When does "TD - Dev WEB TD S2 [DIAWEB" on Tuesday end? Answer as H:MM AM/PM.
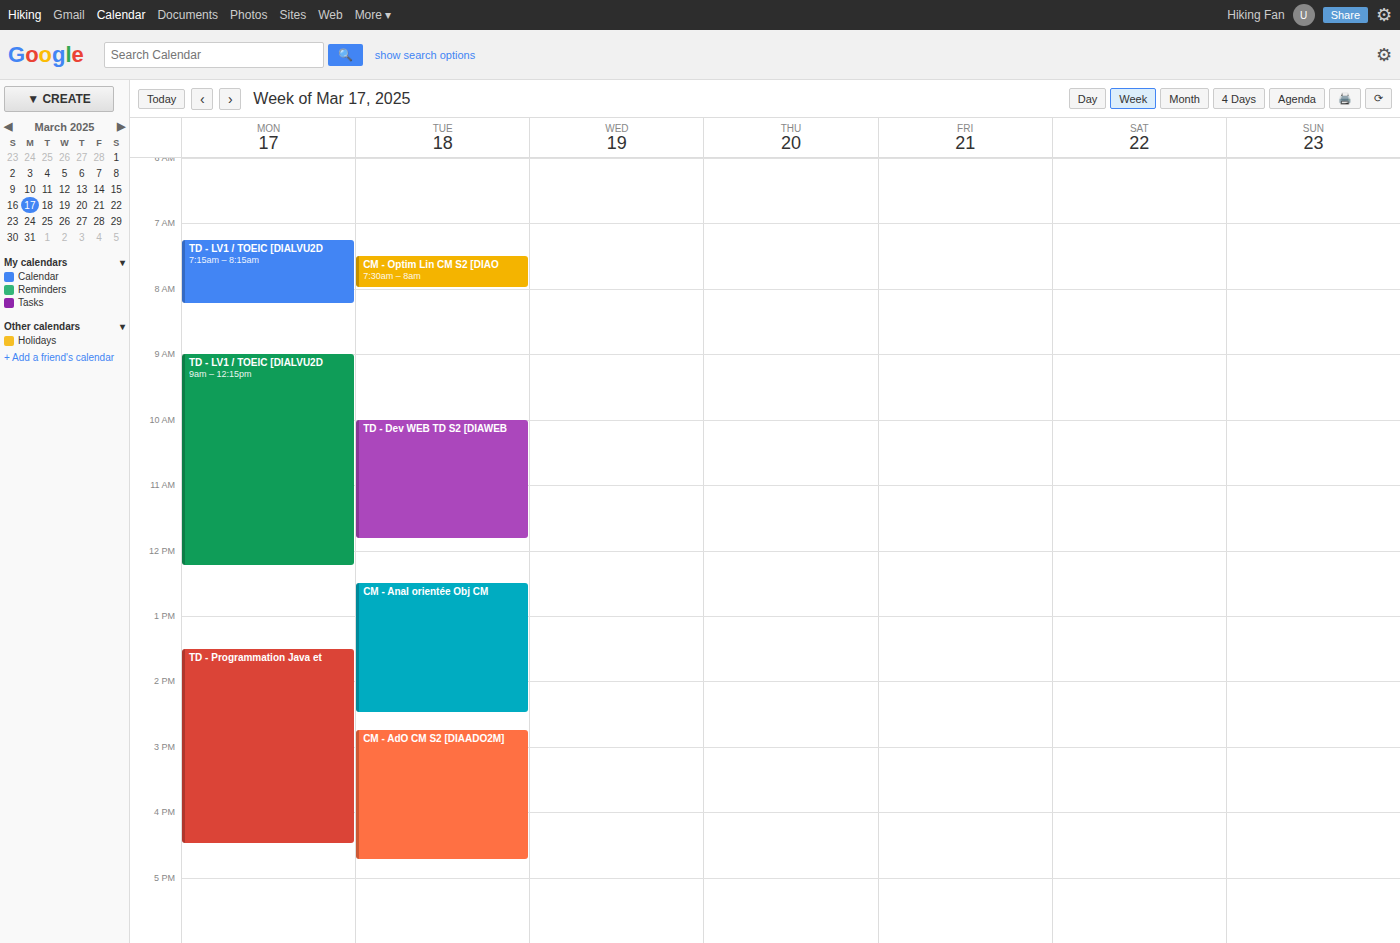
11:50 AM